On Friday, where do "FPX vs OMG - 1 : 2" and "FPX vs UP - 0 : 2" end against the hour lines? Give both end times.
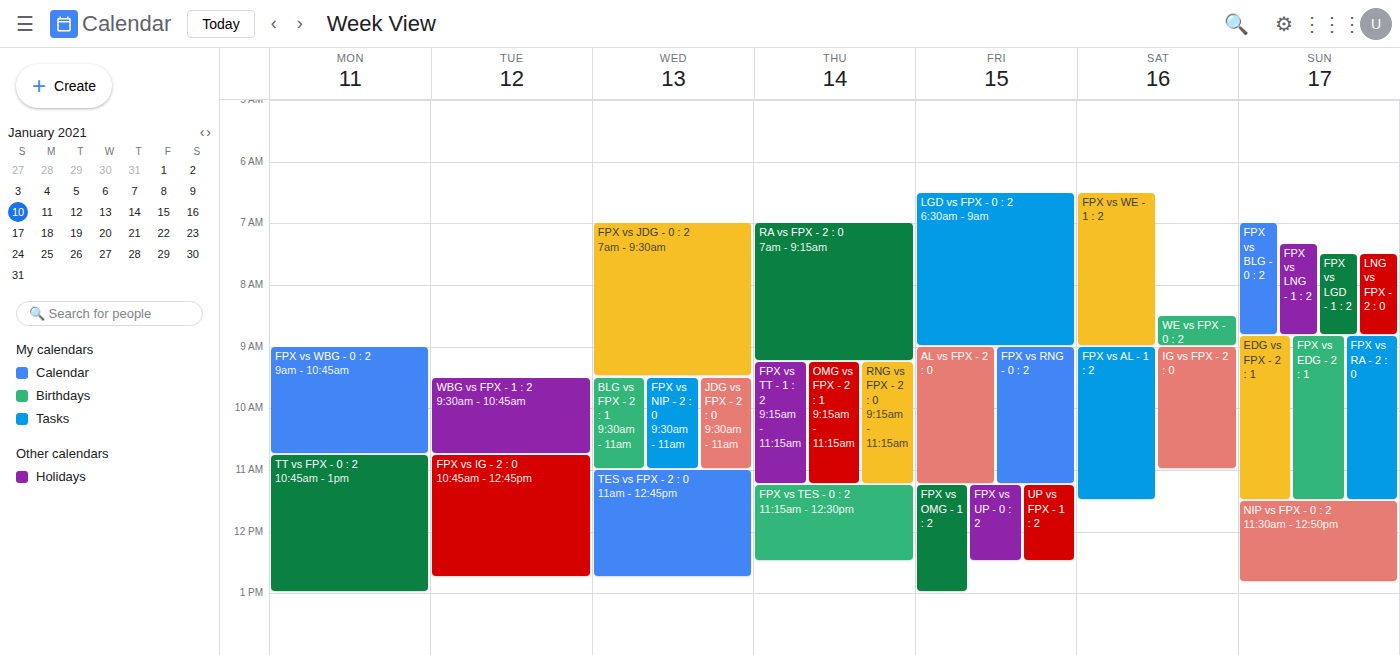
"FPX vs OMG - 1 : 2": 1:00 PM, exactly on the 1 PM line. "FPX vs UP - 0 : 2": 12:30 PM, halfway between the 12 PM and 1 PM lines.